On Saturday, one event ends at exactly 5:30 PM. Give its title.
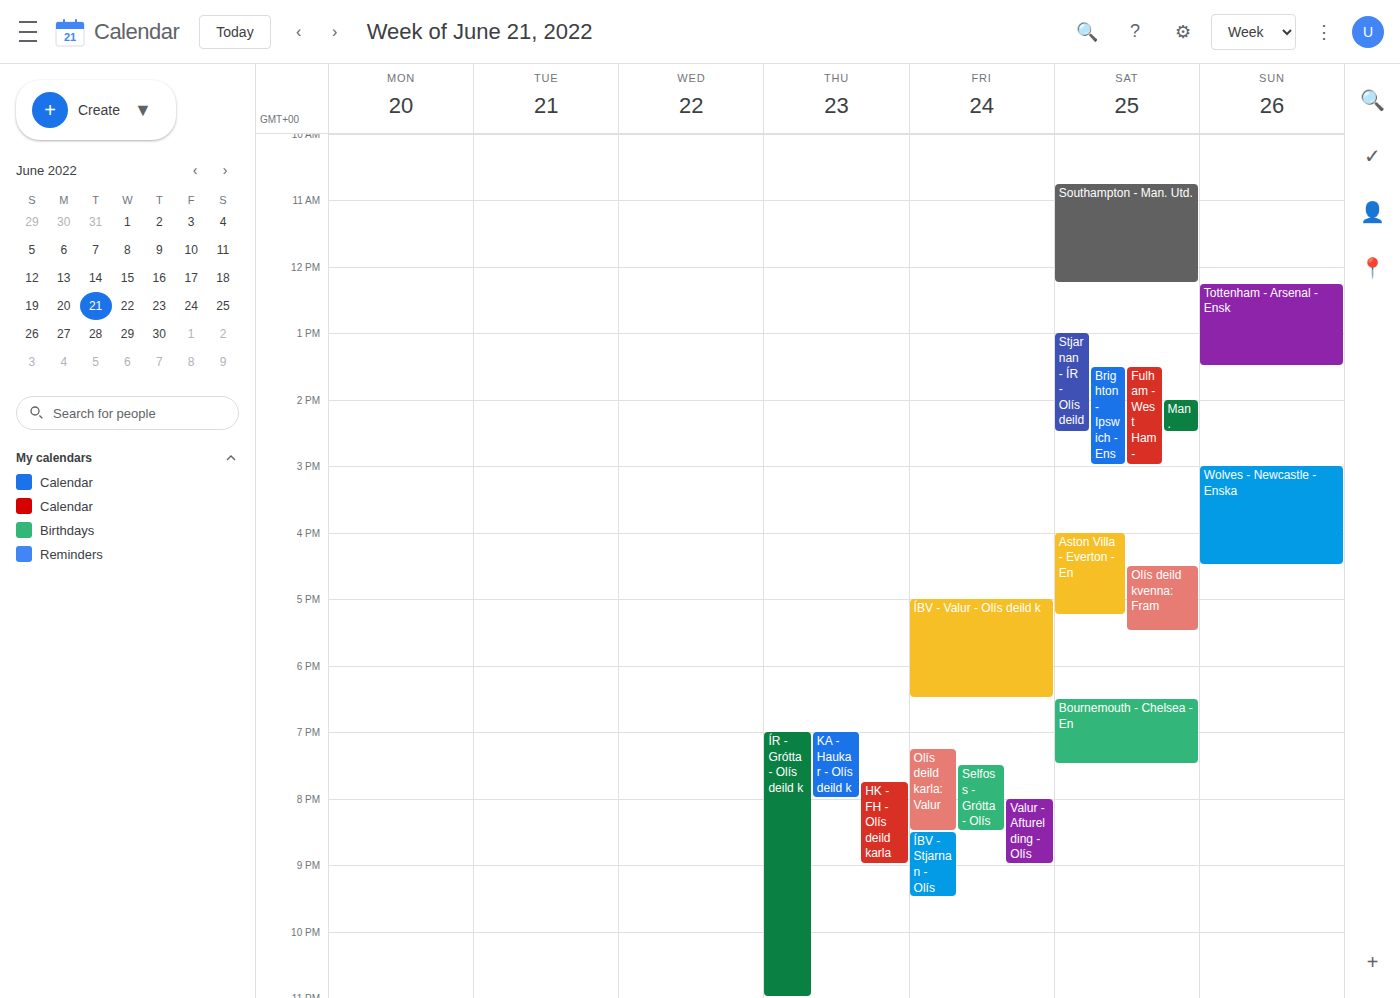
"Olís deild kvenna: Fram"